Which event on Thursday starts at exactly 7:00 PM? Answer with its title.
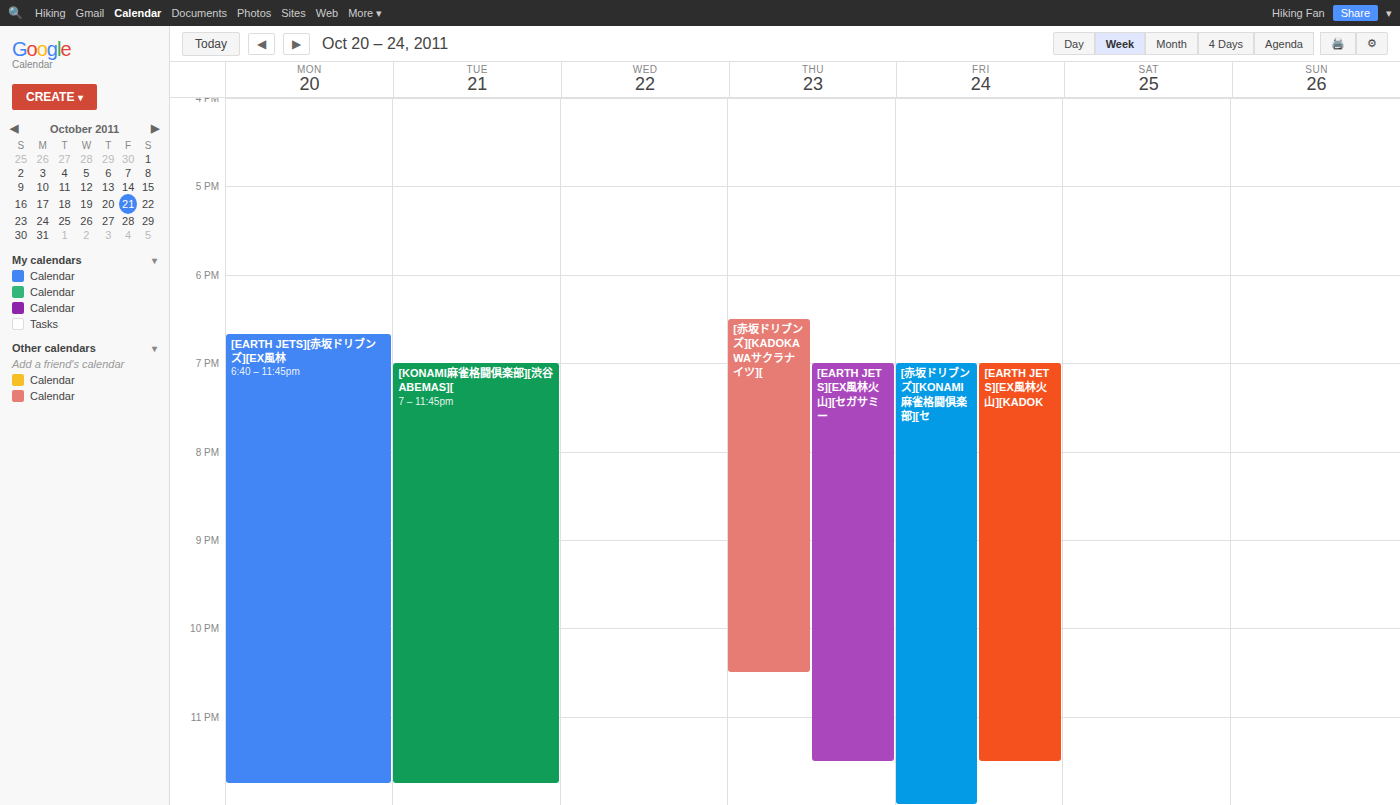
"[EARTH JETS][EX風林火山][セガサミー"